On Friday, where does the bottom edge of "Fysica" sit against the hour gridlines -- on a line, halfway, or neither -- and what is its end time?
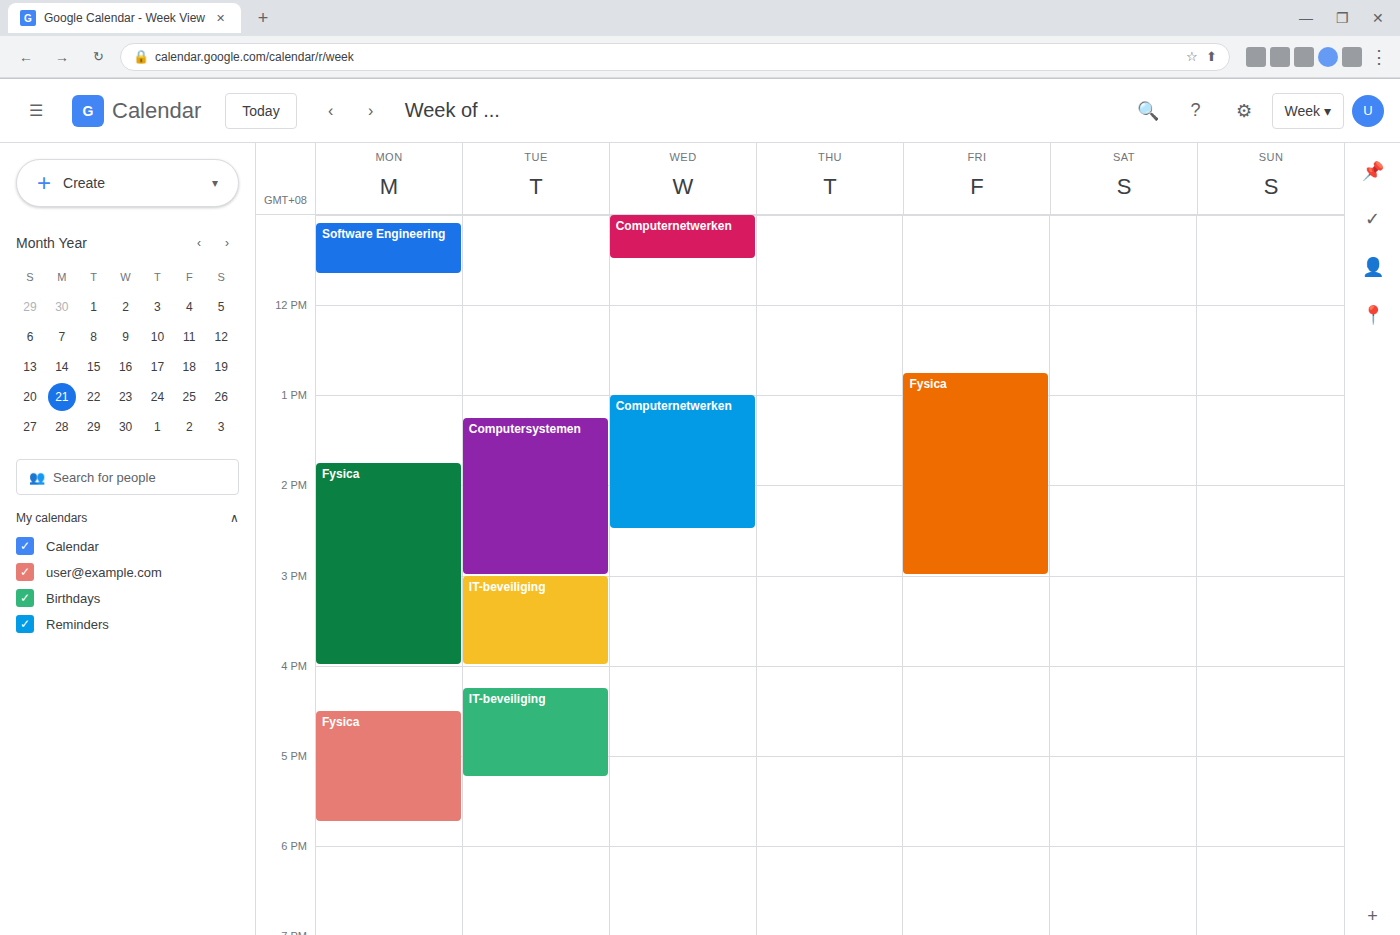
3:00 PM -- exactly on the 3 PM line.